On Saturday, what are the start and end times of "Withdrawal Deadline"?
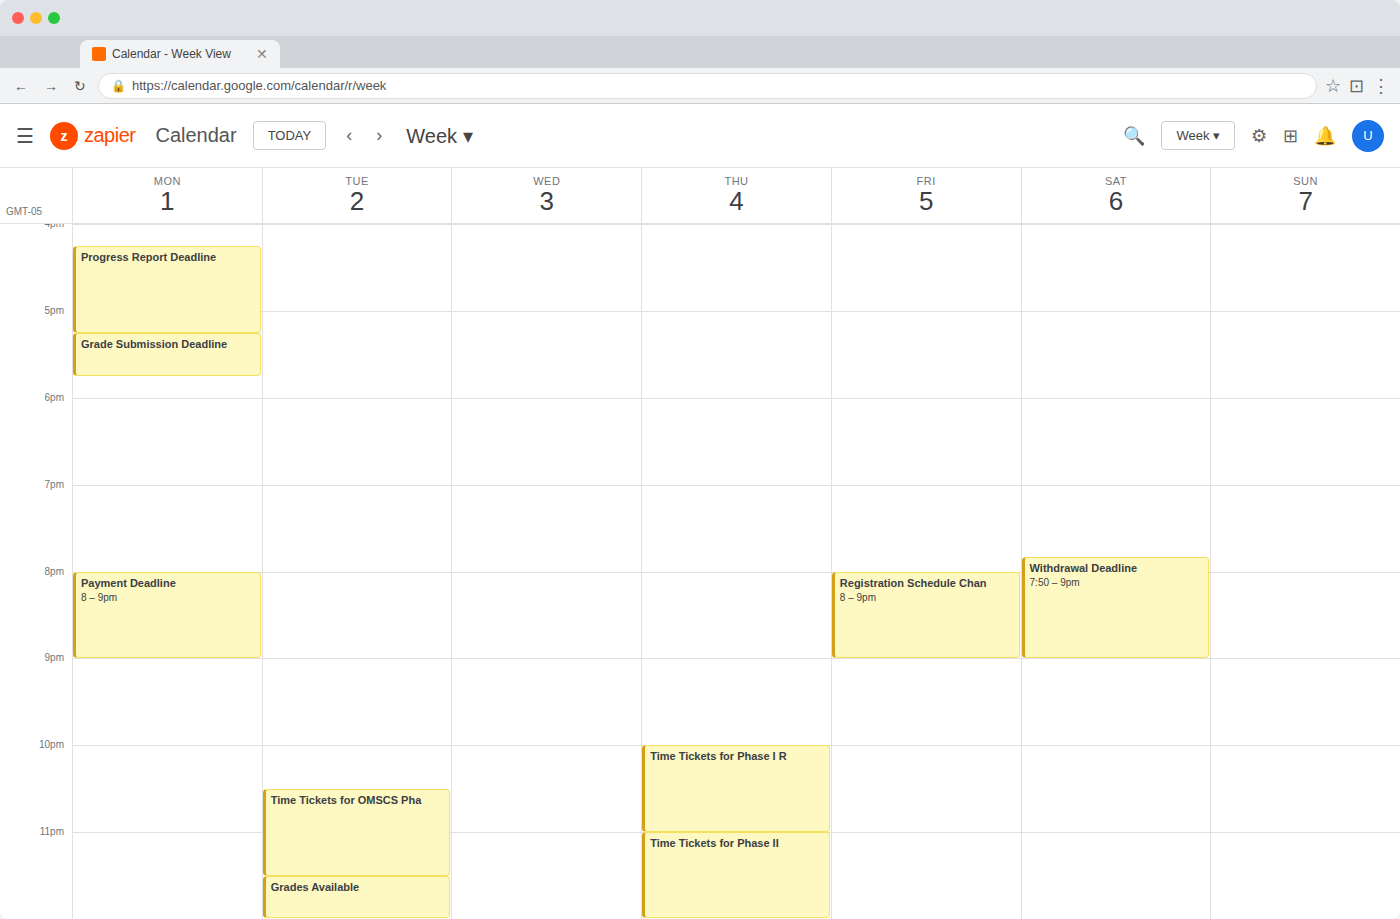
7:50 PM to 9:00 PM